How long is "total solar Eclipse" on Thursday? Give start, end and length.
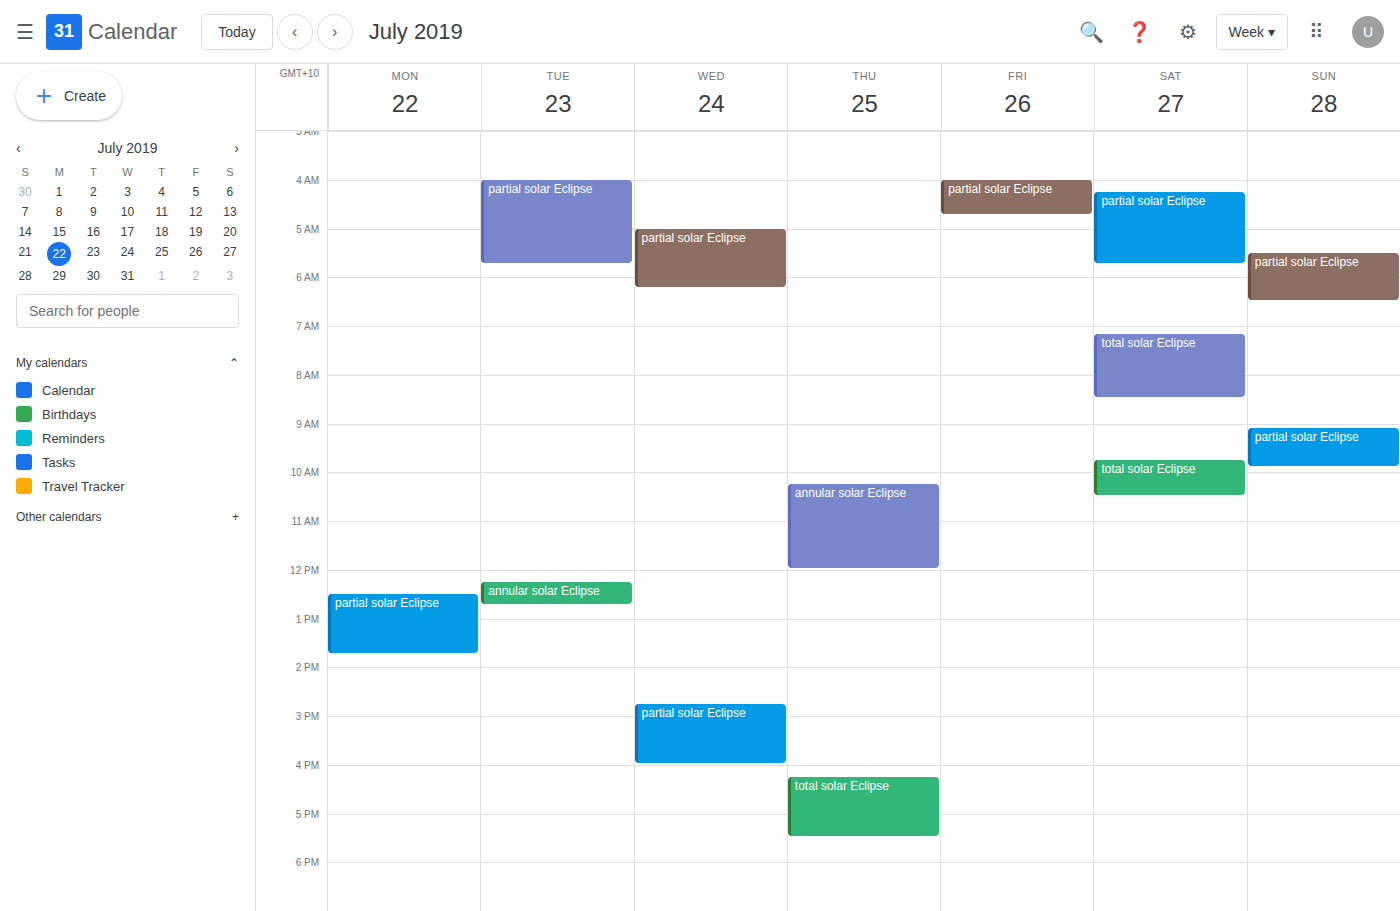
4:15 PM to 5:30 PM, 1 hour 15 minutes